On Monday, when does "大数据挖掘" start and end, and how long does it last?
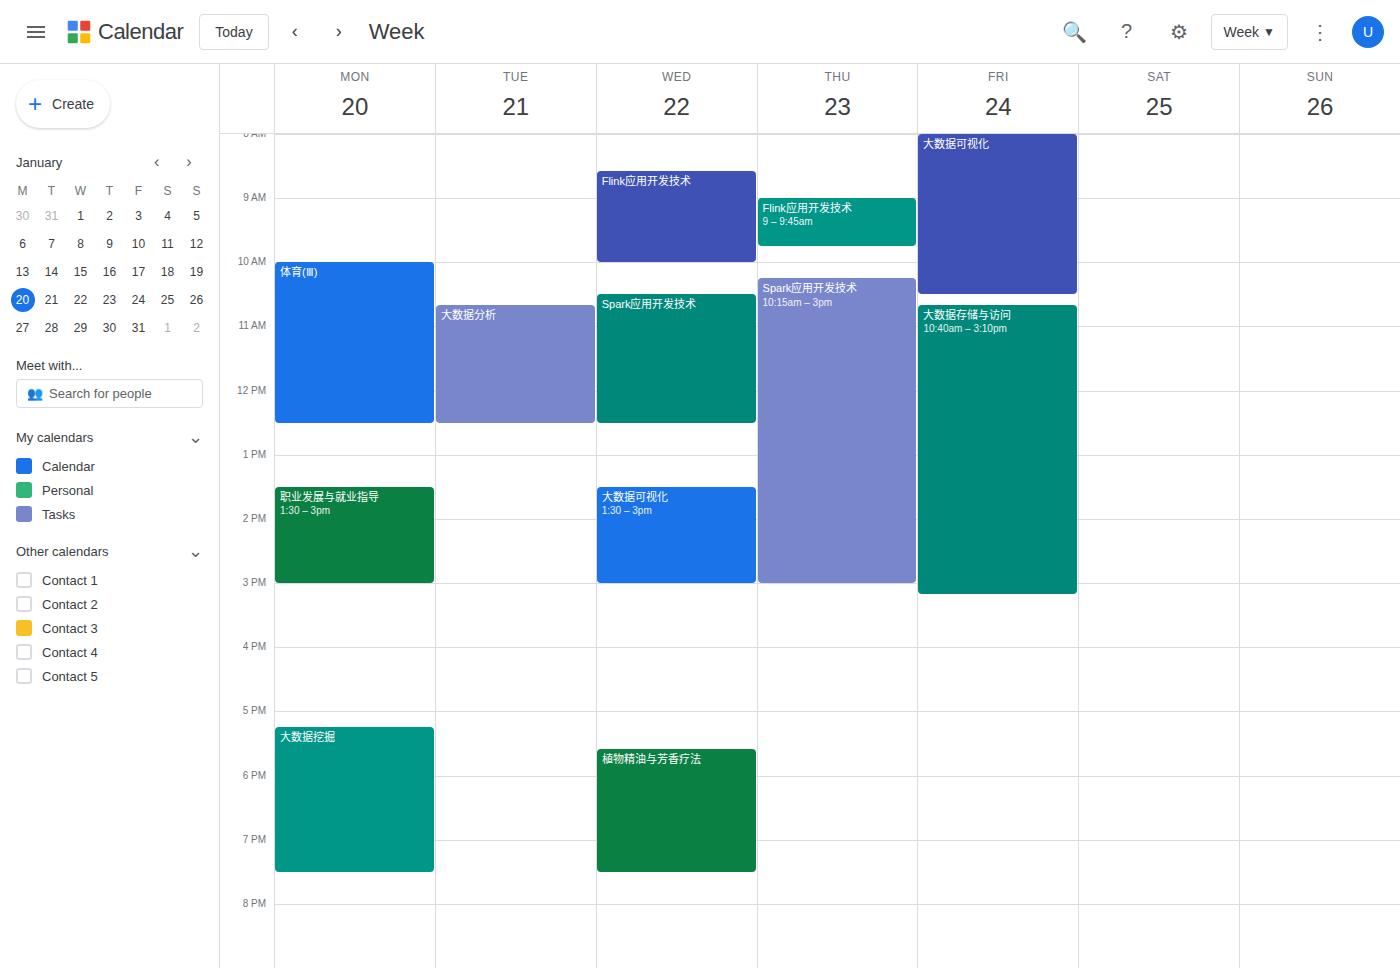
5:15 PM to 7:30 PM, 2 hours 15 minutes